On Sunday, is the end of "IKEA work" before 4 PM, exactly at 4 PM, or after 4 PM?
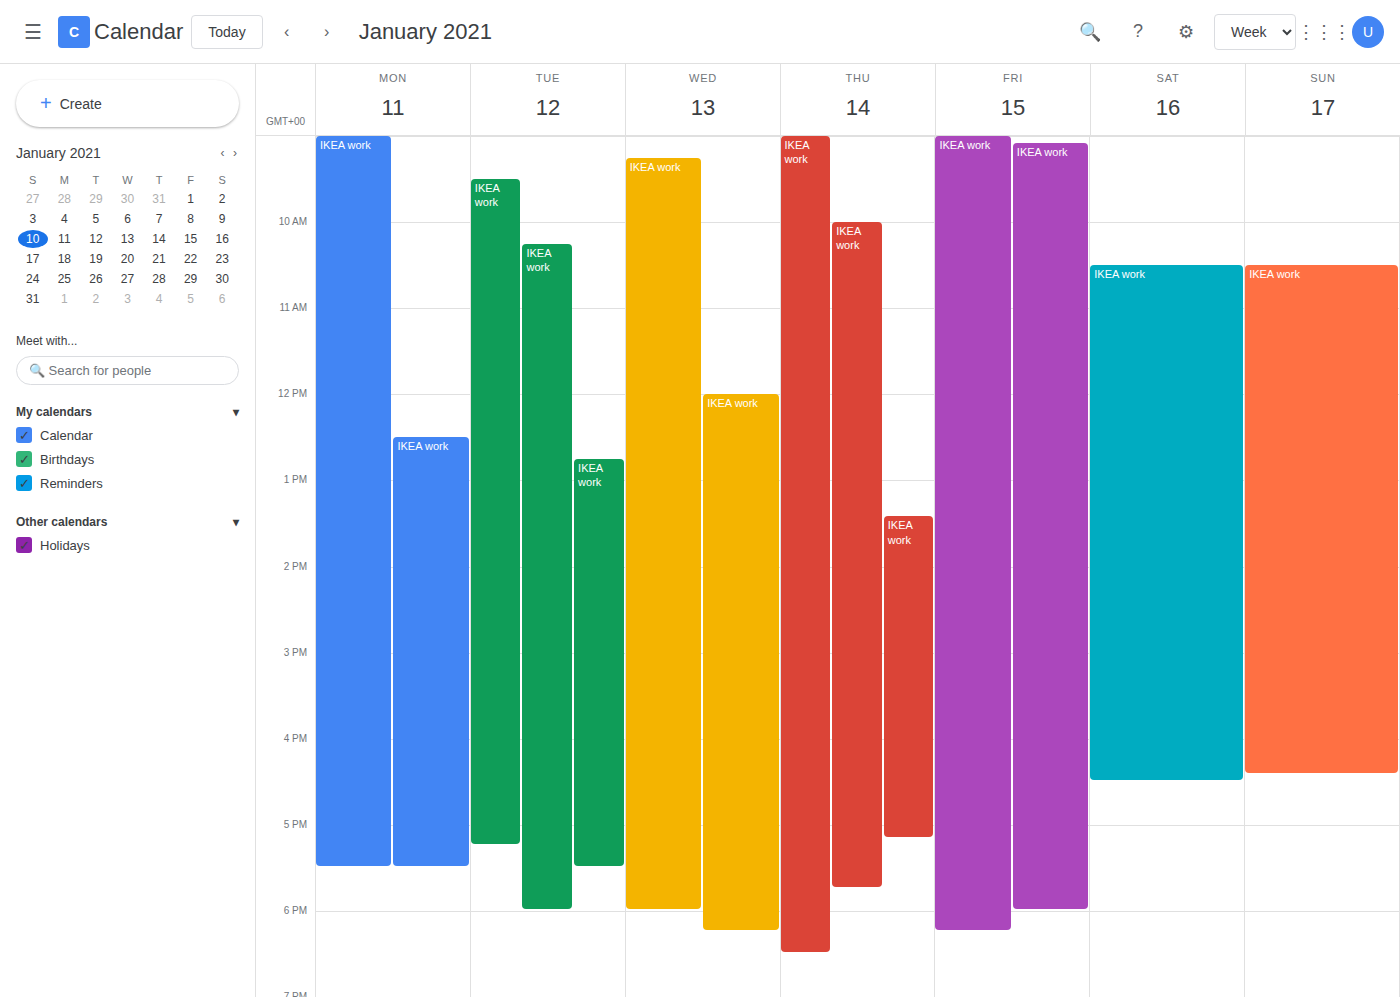
4:25 PM -- after 4 PM, 25 minutes below the 4 PM line.